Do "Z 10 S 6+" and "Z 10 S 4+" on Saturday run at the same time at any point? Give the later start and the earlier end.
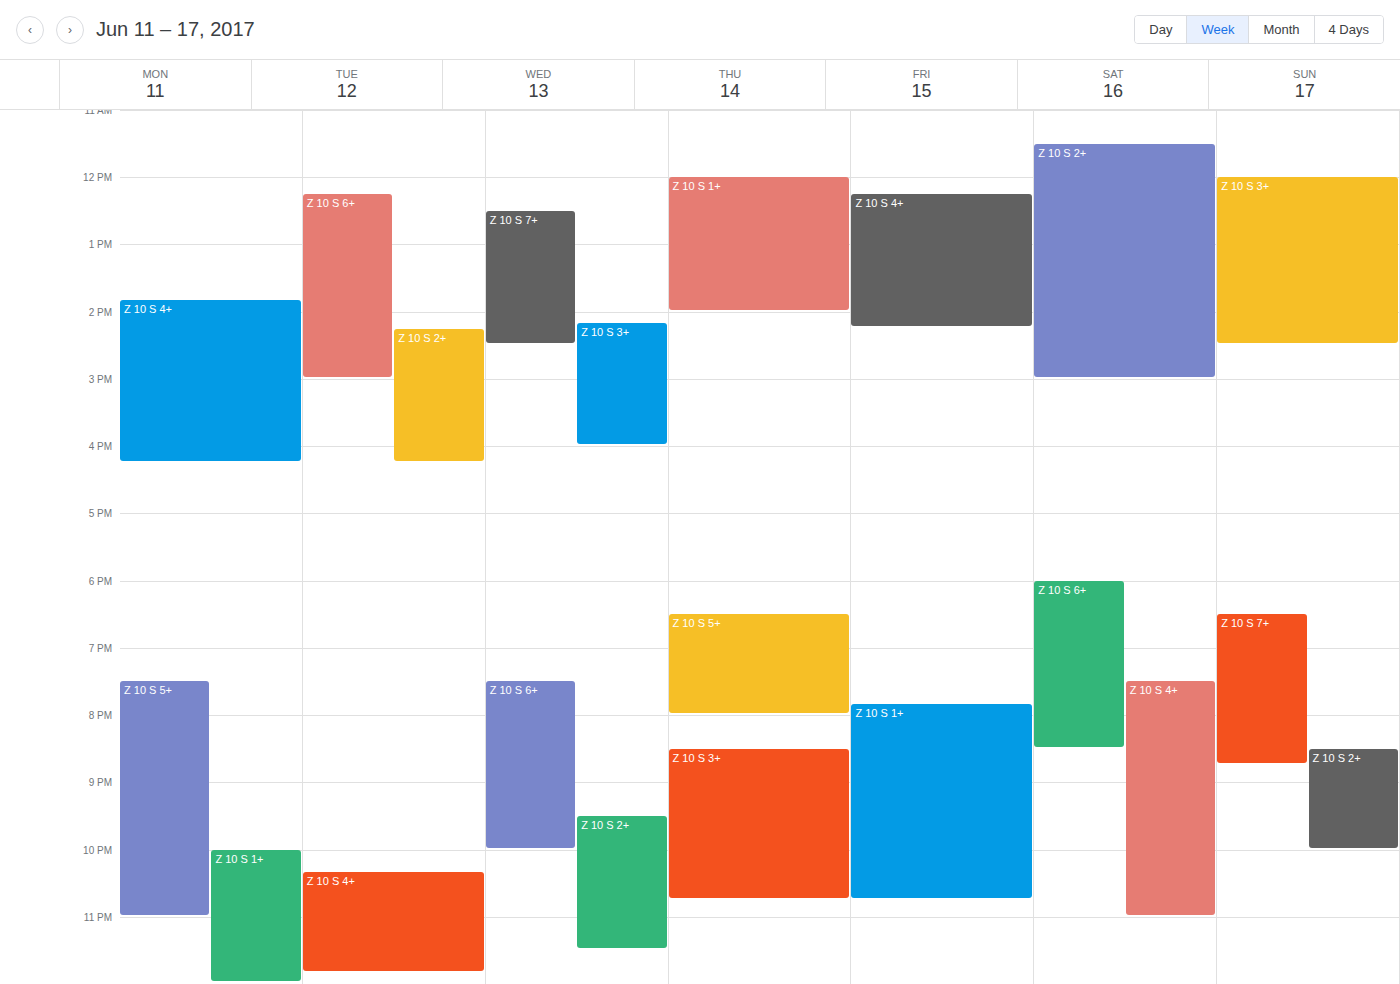
"Z 10 S 4+" starts at 7:30 PM, before "Z 10 S 6+" ends at 8:30 PM -- they overlap.